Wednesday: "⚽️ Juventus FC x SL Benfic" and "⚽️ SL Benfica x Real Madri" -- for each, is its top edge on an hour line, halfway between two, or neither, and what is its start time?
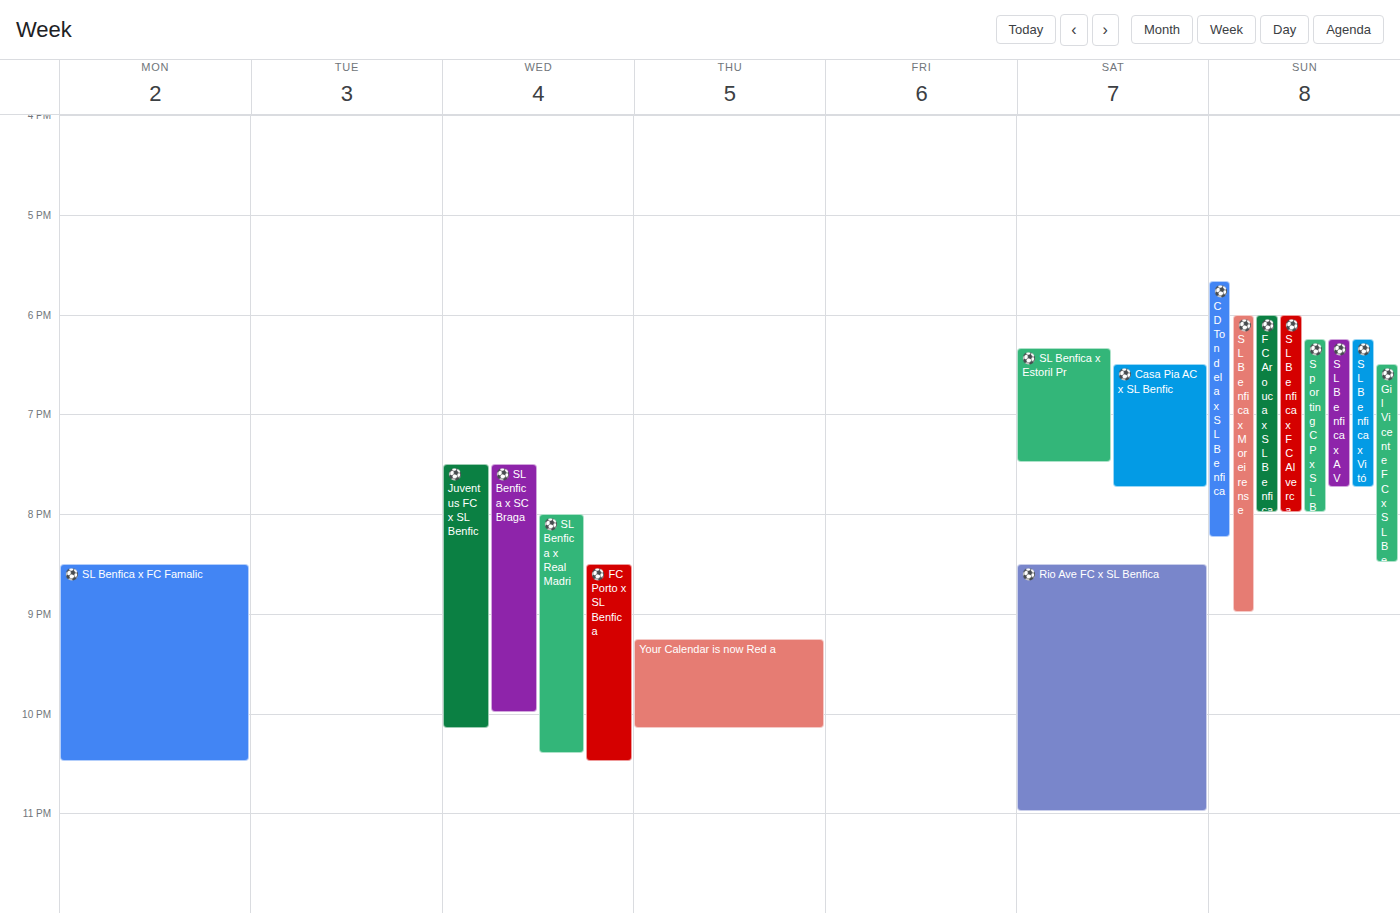
"⚽️ Juventus FC x SL Benfic": 7:30 PM, halfway between the 7 PM and 8 PM lines. "⚽️ SL Benfica x Real Madri": 8:00 PM, exactly on the 8 PM line.